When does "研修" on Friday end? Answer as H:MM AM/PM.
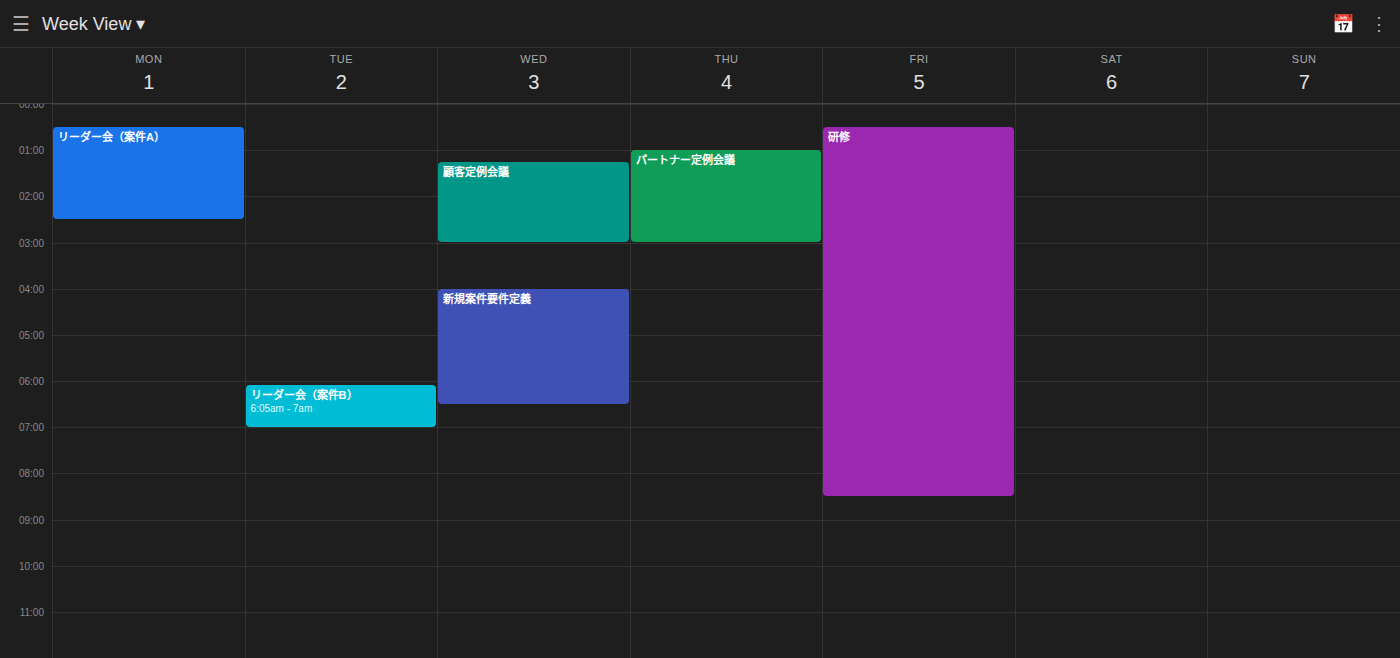
8:30 AM